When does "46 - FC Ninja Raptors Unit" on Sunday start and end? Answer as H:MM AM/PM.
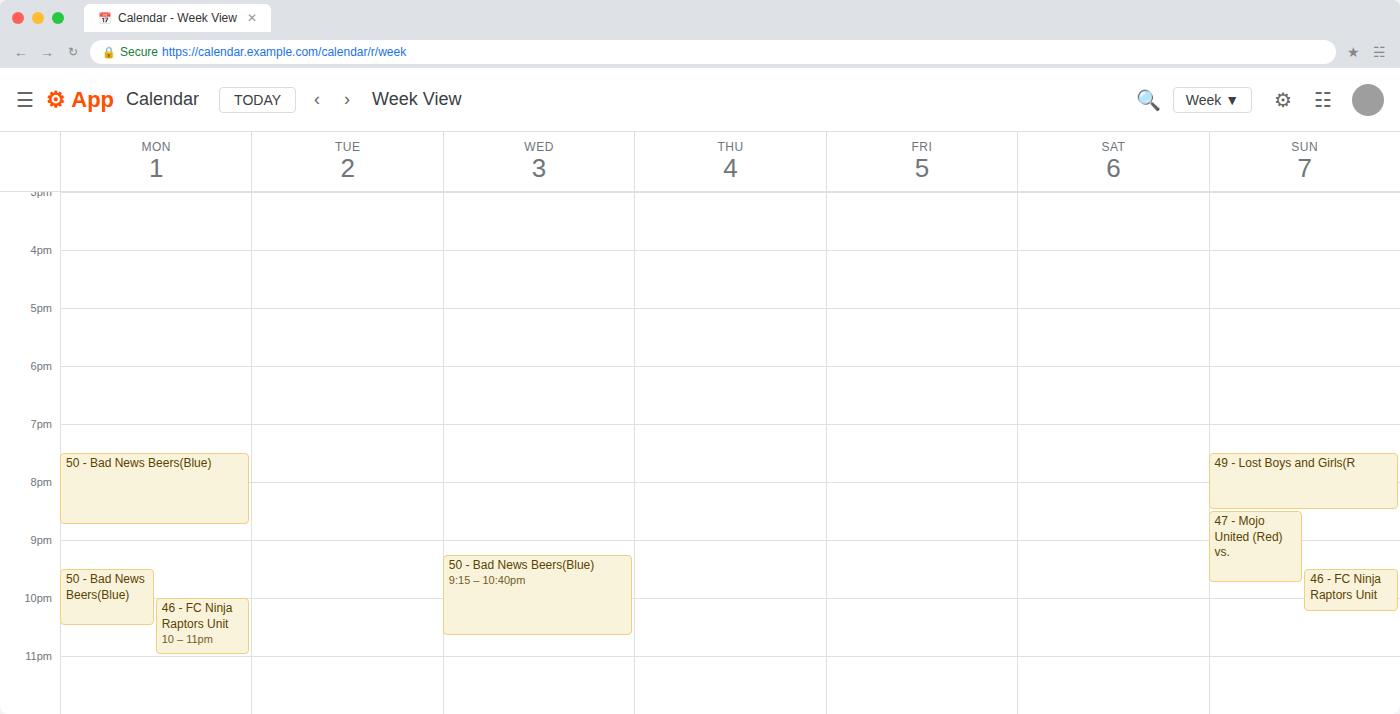
9:30 PM to 10:15 PM